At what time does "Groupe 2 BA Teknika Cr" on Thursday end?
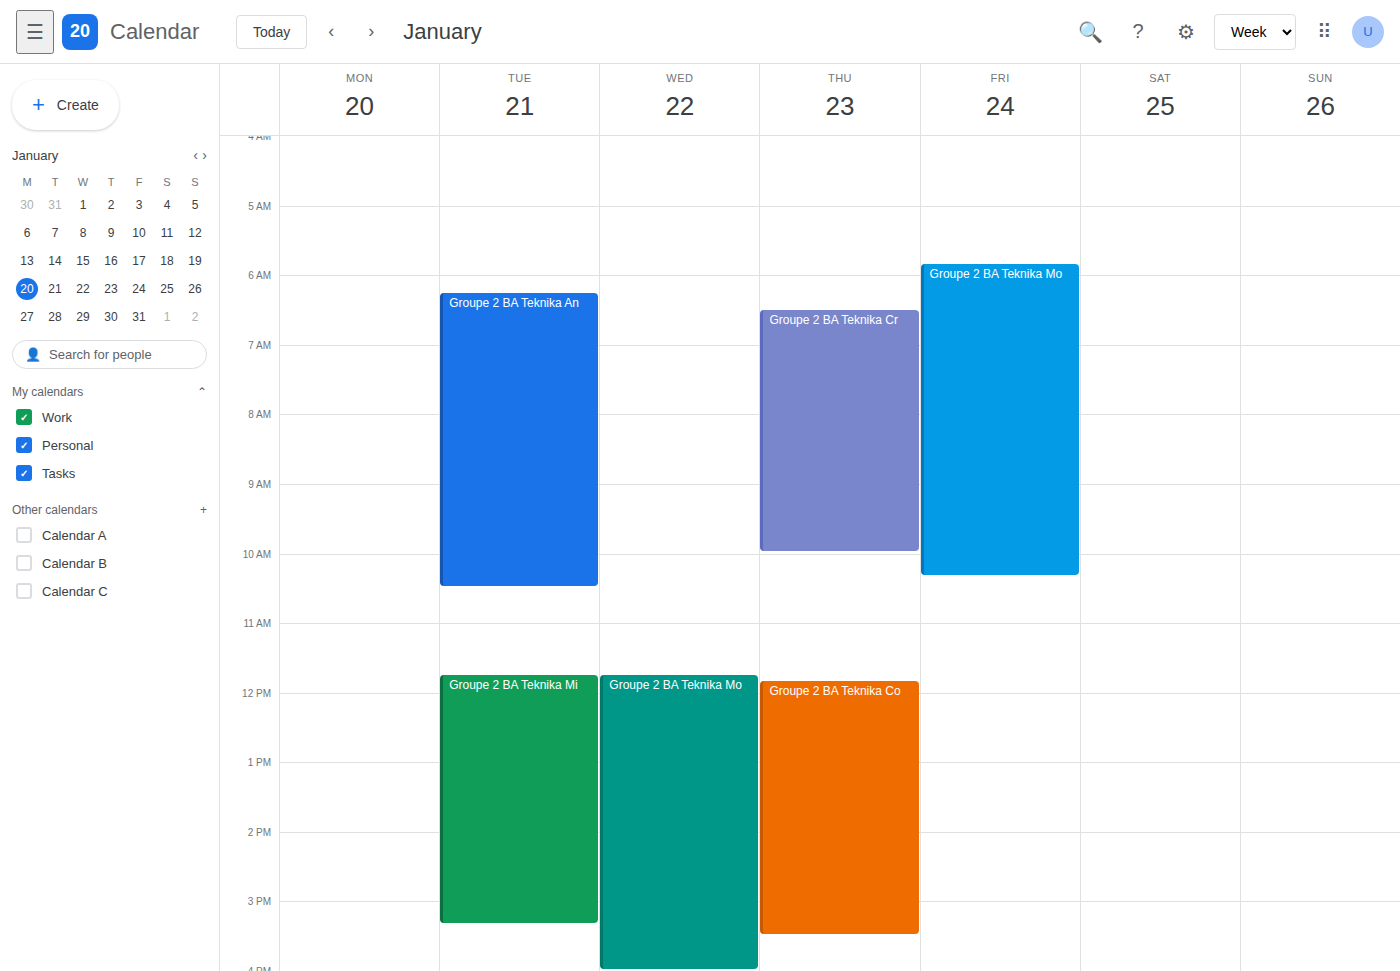
10:00 AM